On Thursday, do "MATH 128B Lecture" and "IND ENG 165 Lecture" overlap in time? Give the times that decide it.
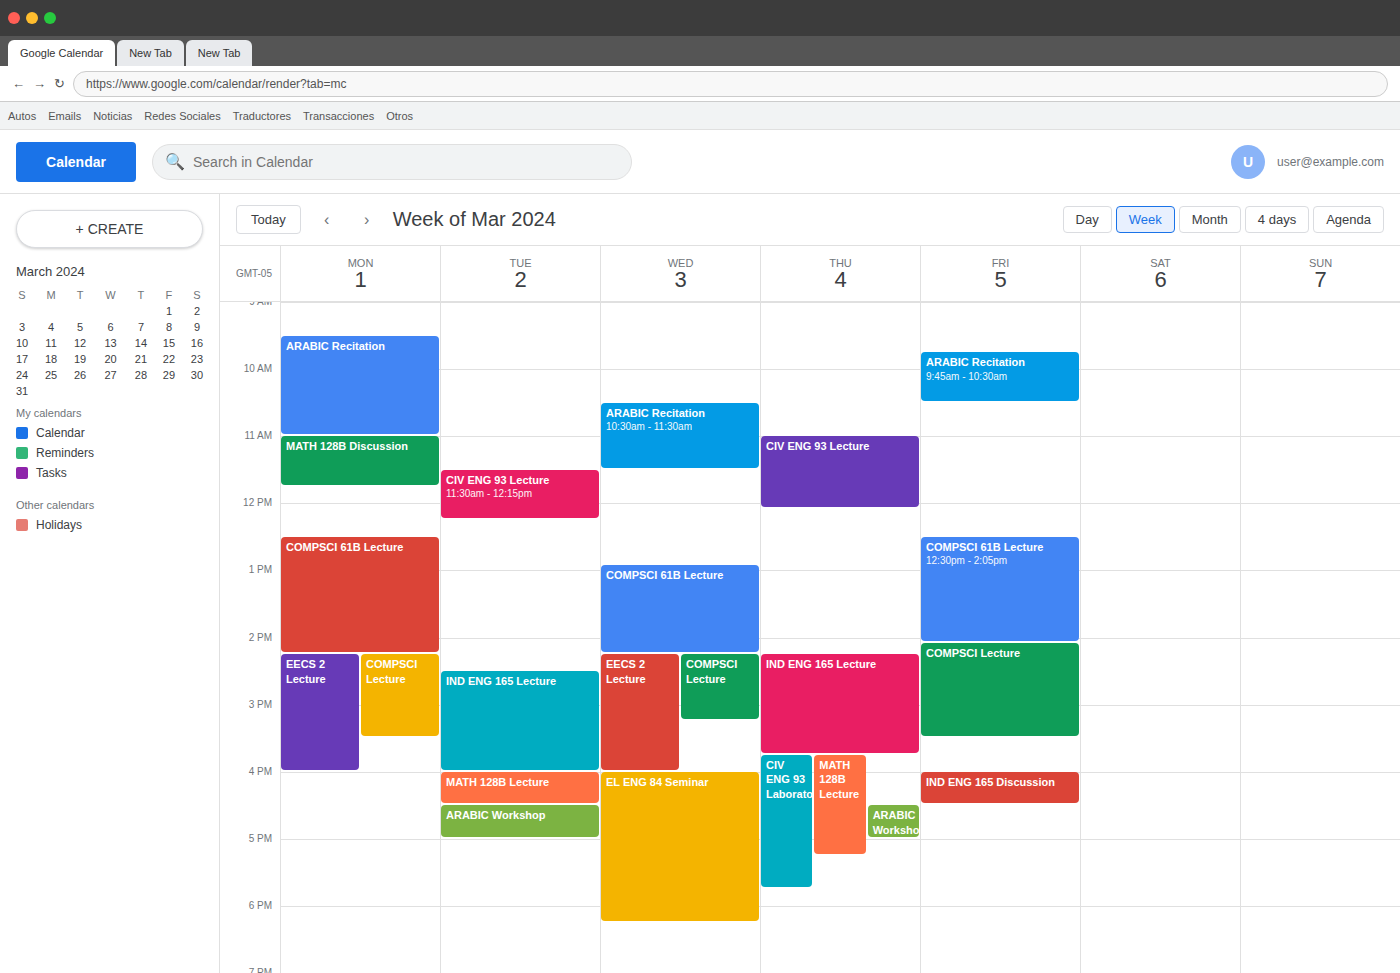
"IND ENG 165 Lecture" ends at 3:45 PM, exactly when "MATH 128B Lecture" starts -- they touch but do not overlap.